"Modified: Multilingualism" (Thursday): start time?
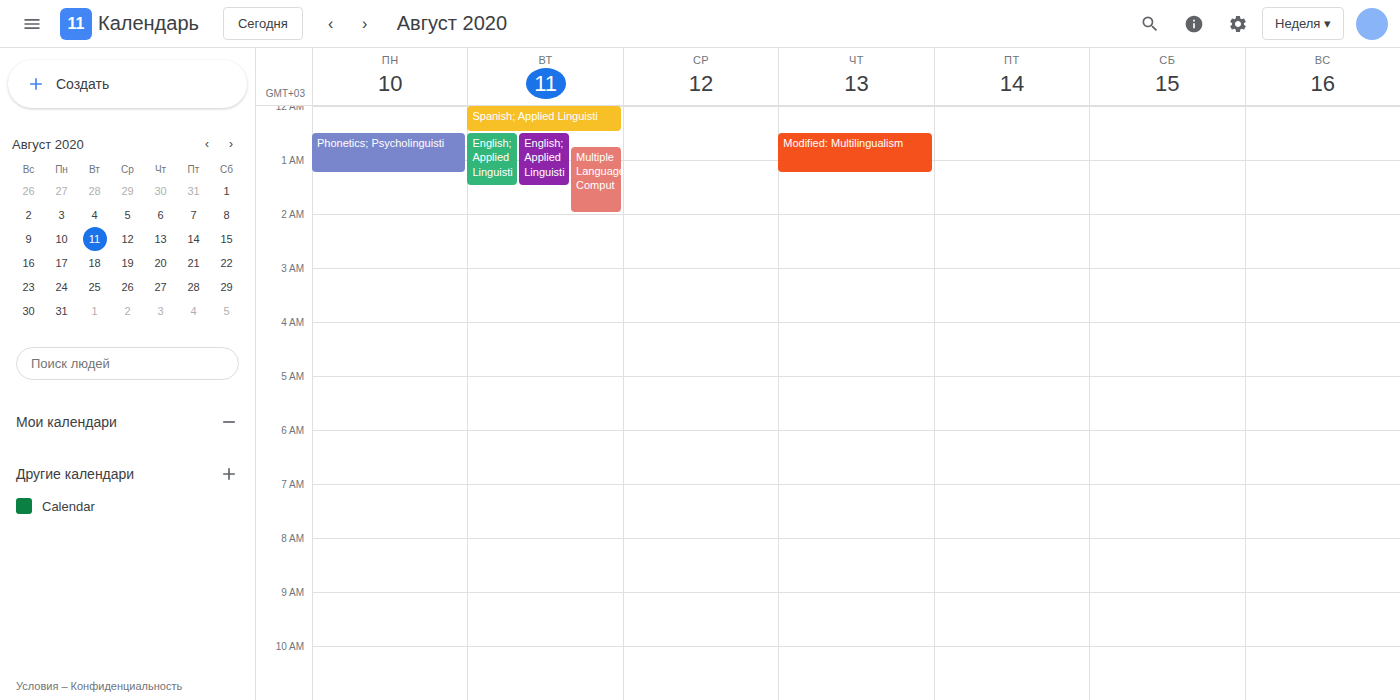
12:30 AM